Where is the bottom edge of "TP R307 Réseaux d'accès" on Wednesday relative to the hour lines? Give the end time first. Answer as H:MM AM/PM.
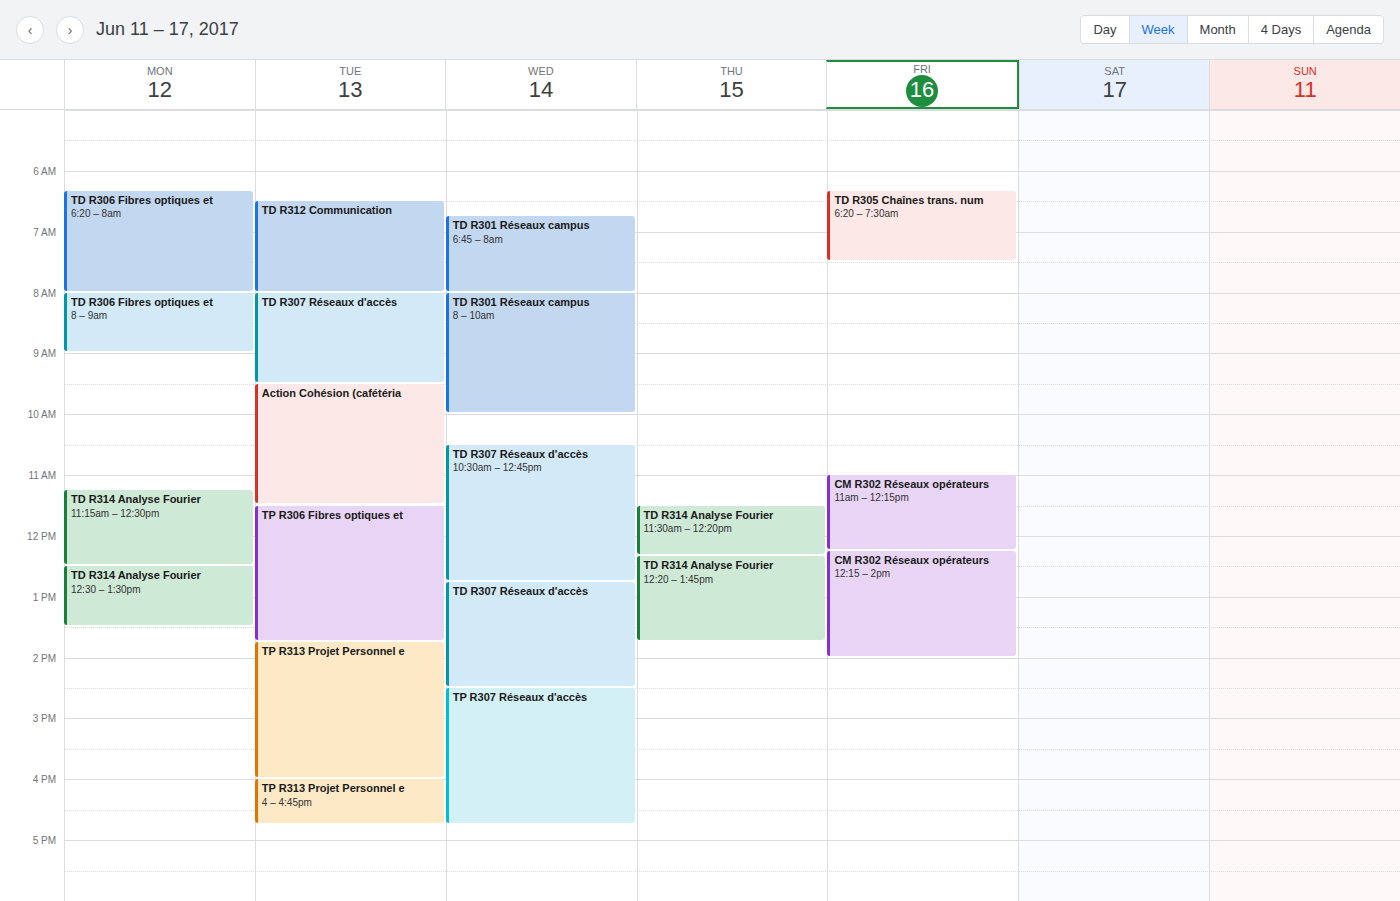
4:45 PM -- neither: three quarters of the way from the 4 PM line to the 5 PM line.